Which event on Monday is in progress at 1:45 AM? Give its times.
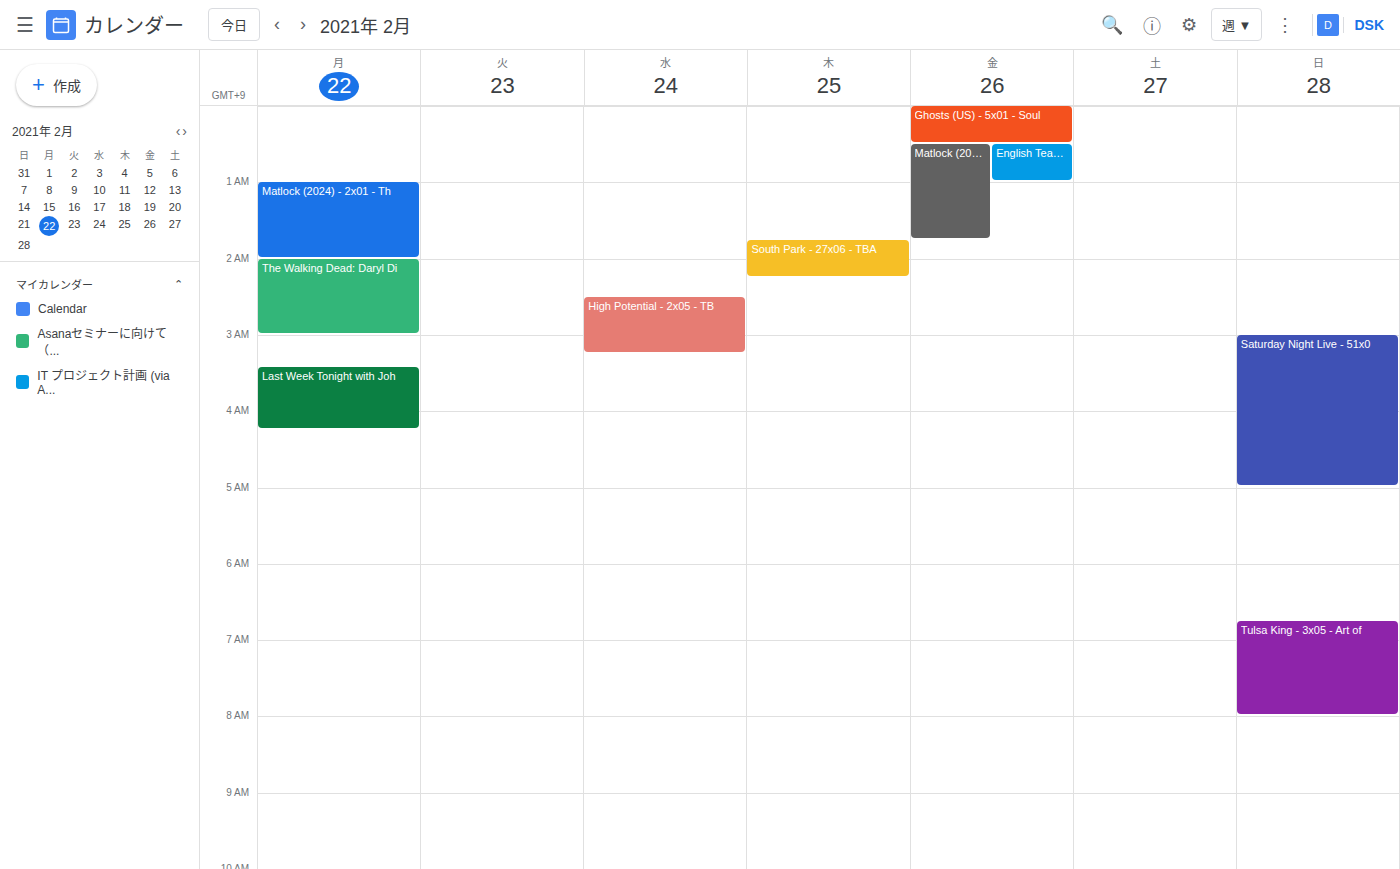
"Matlock (2024) - 2x01 - Th", 1:00 AM to 2:00 AM